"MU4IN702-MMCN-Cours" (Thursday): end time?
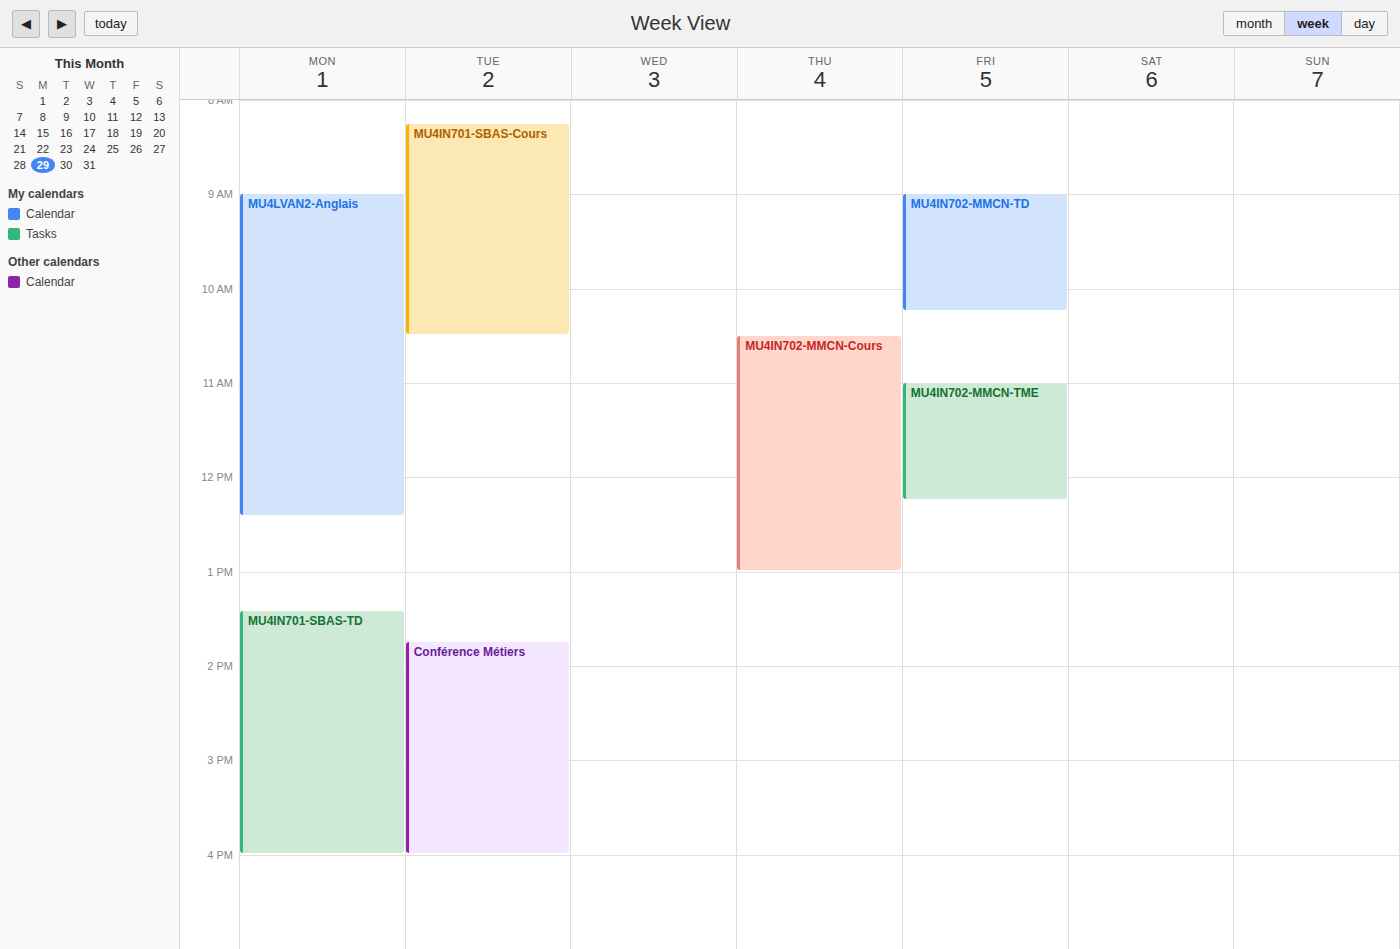
1:00 PM